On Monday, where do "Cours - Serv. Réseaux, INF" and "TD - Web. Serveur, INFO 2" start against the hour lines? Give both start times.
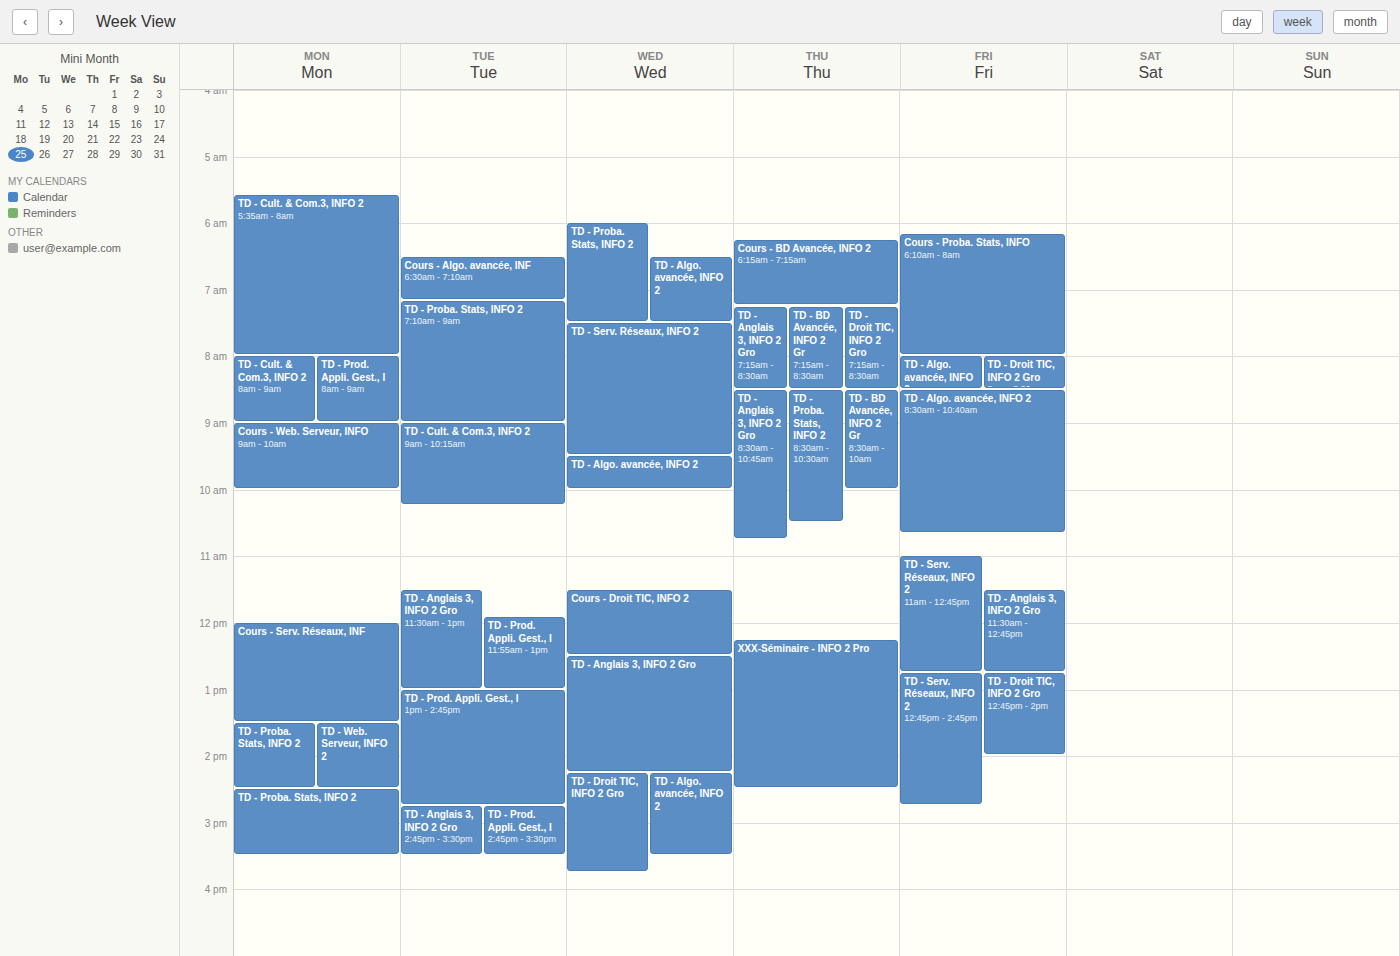
"Cours - Serv. Réseaux, INF": 12:00 PM, exactly on the 12 PM line. "TD - Web. Serveur, INFO 2": 1:30 PM, halfway between the 1 PM and 2 PM lines.